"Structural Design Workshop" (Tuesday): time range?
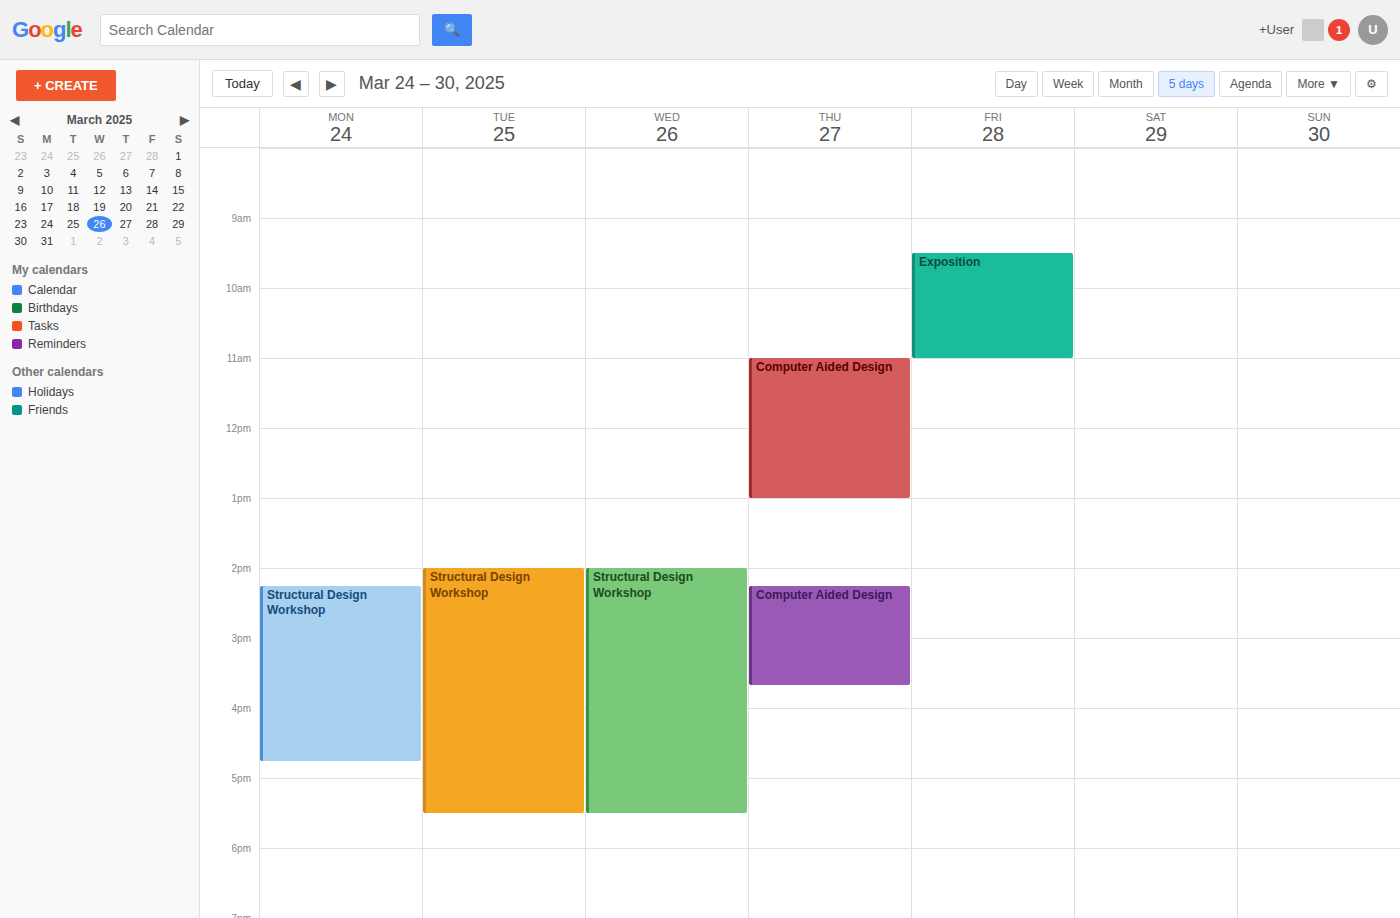
2:00 PM to 5:30 PM